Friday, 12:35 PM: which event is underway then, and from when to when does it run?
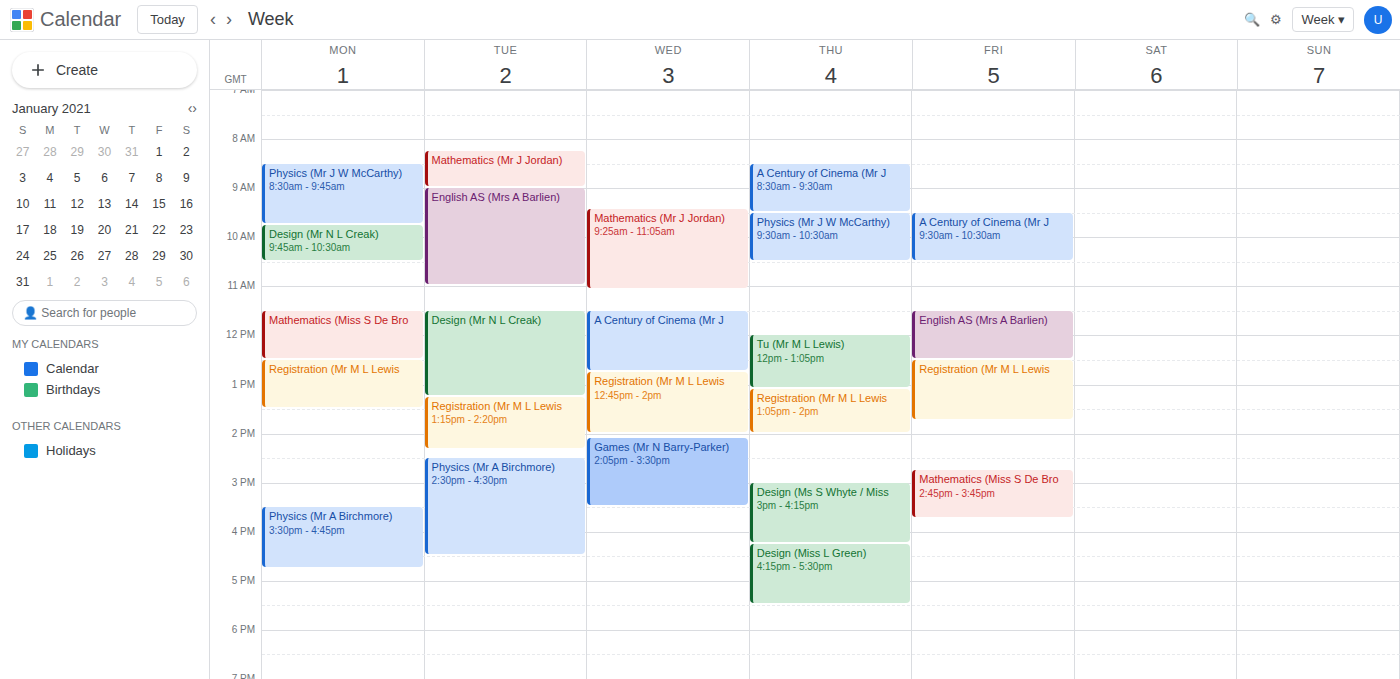
"Registration (Mr M L Lewis", 12:30 PM to 1:45 PM